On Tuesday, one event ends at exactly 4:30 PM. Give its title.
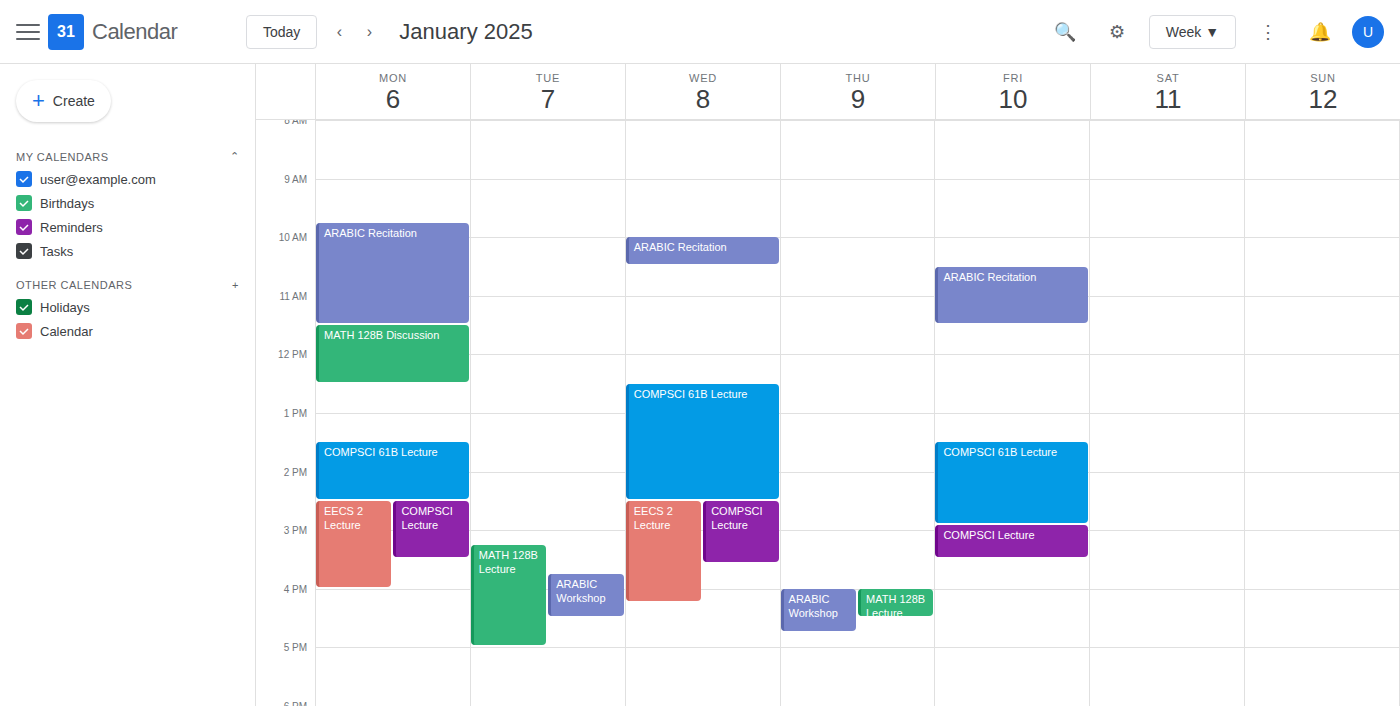
"ARABIC Workshop"